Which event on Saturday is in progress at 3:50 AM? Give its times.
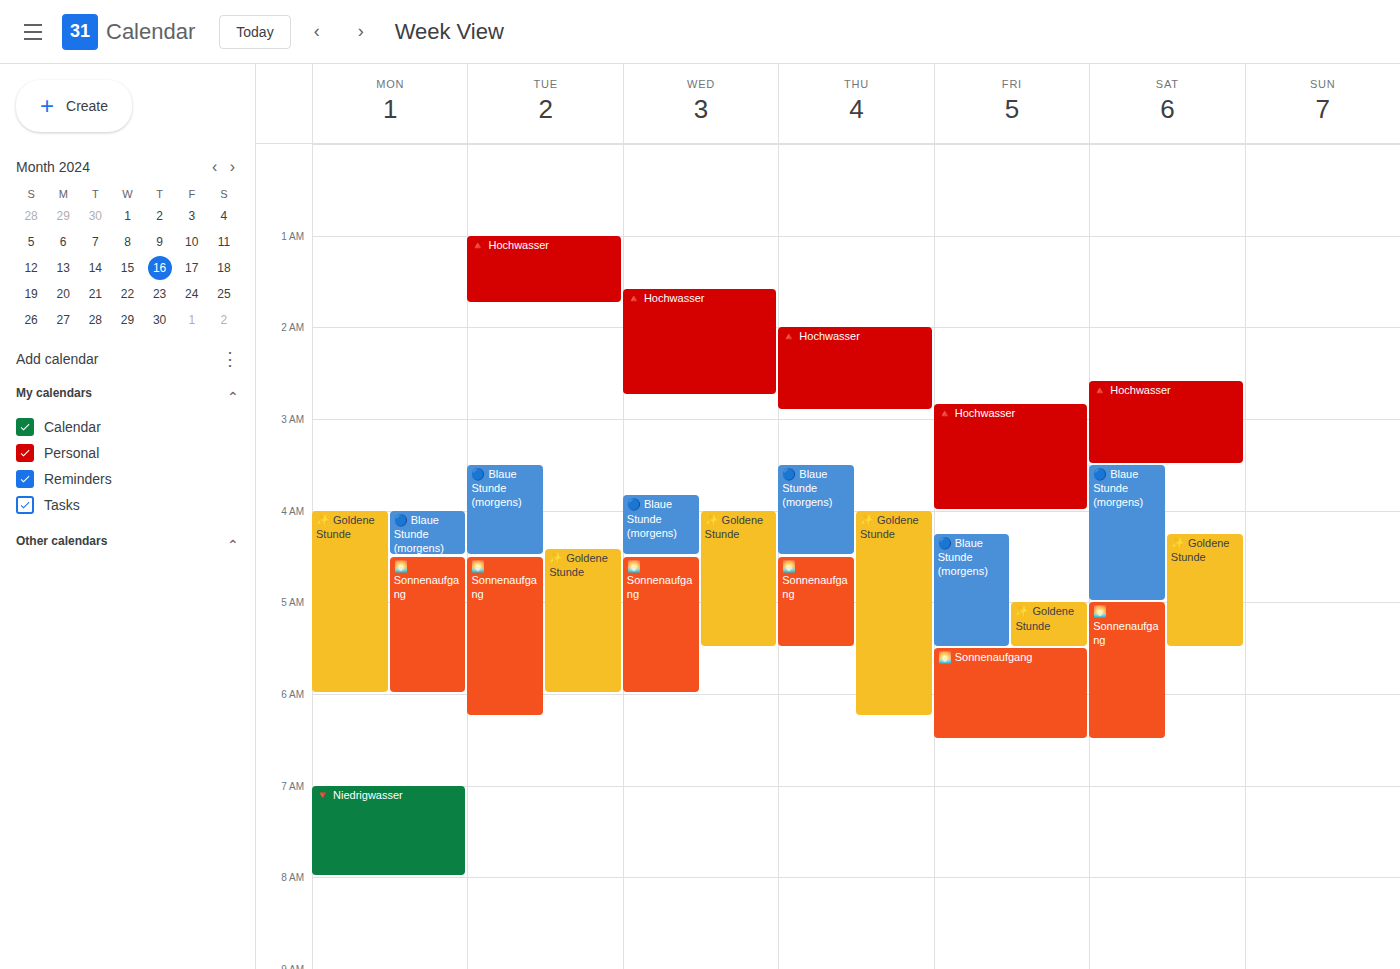
"🔵 Blaue Stunde (morgens)", 3:30 AM to 5:00 AM